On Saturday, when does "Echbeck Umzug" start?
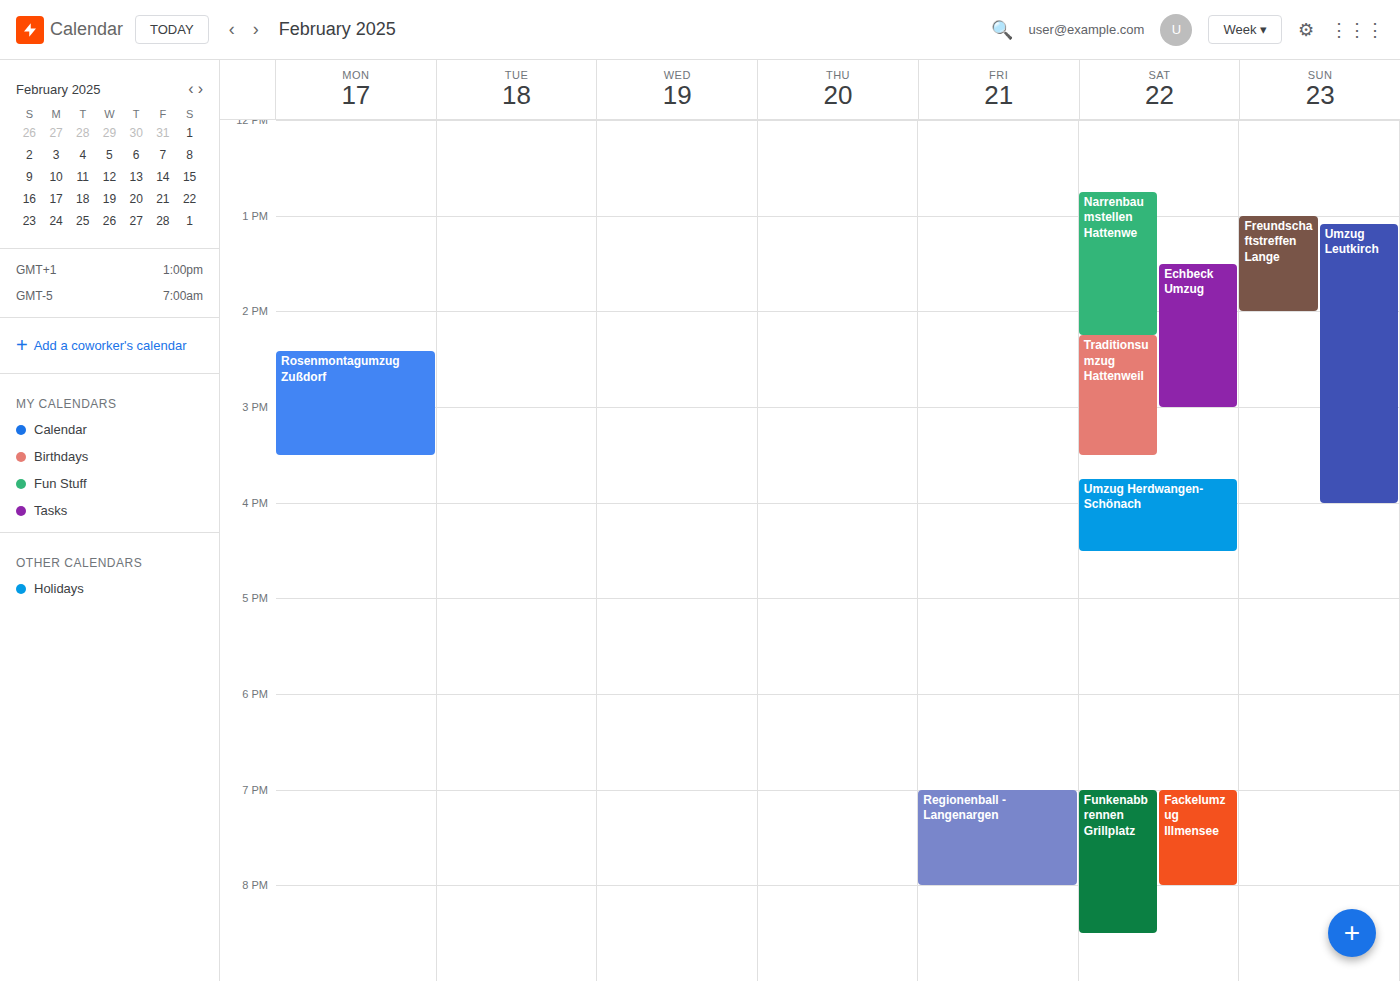
1:30 PM